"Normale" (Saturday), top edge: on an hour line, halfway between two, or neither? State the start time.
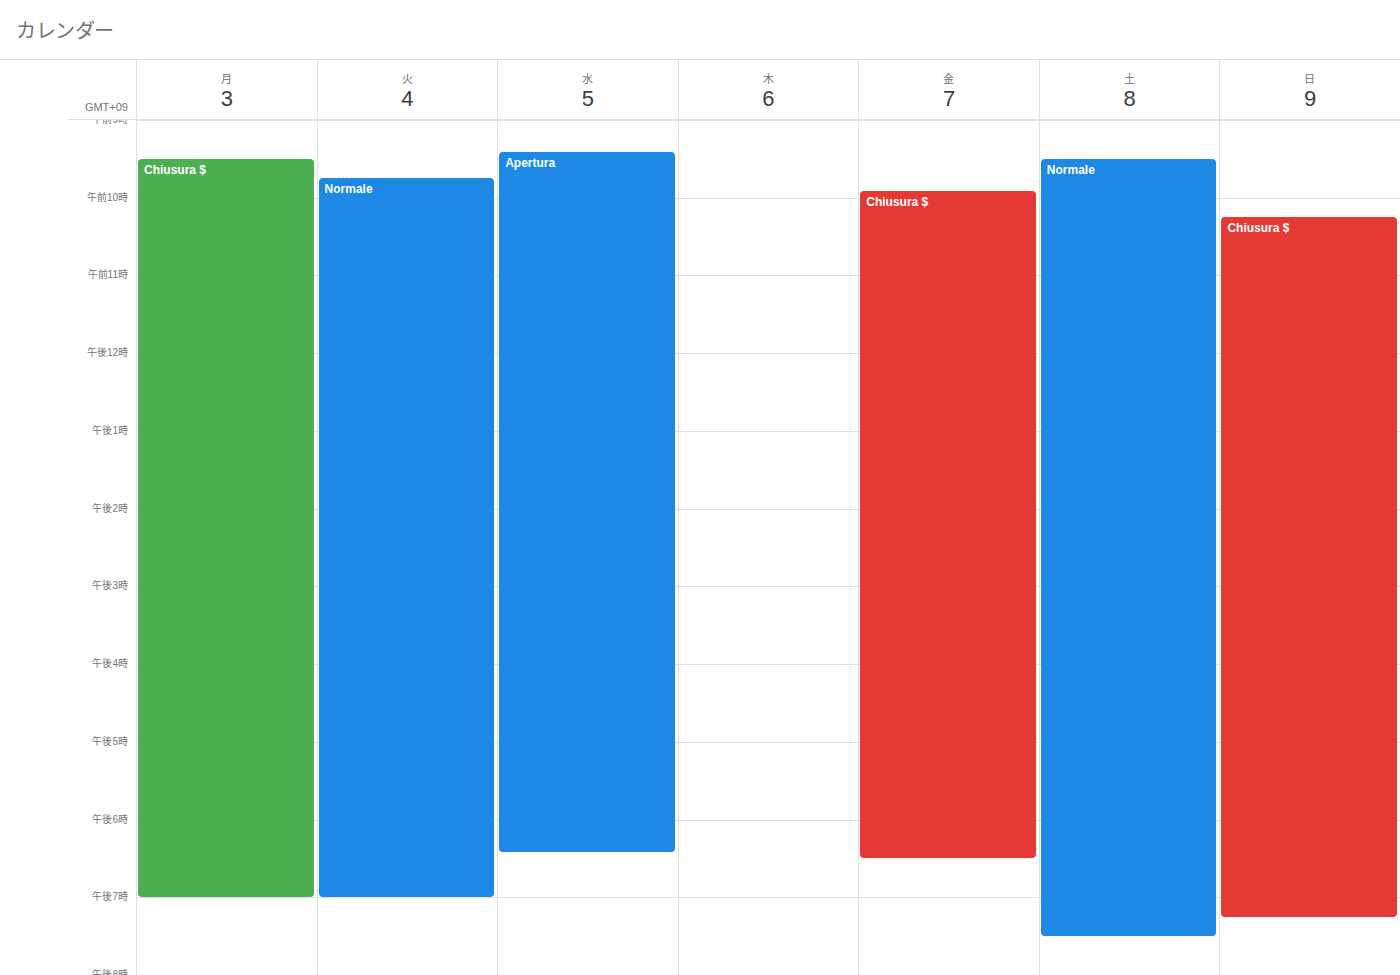
9:30 AM -- halfway between the 9 AM and 10 AM lines.